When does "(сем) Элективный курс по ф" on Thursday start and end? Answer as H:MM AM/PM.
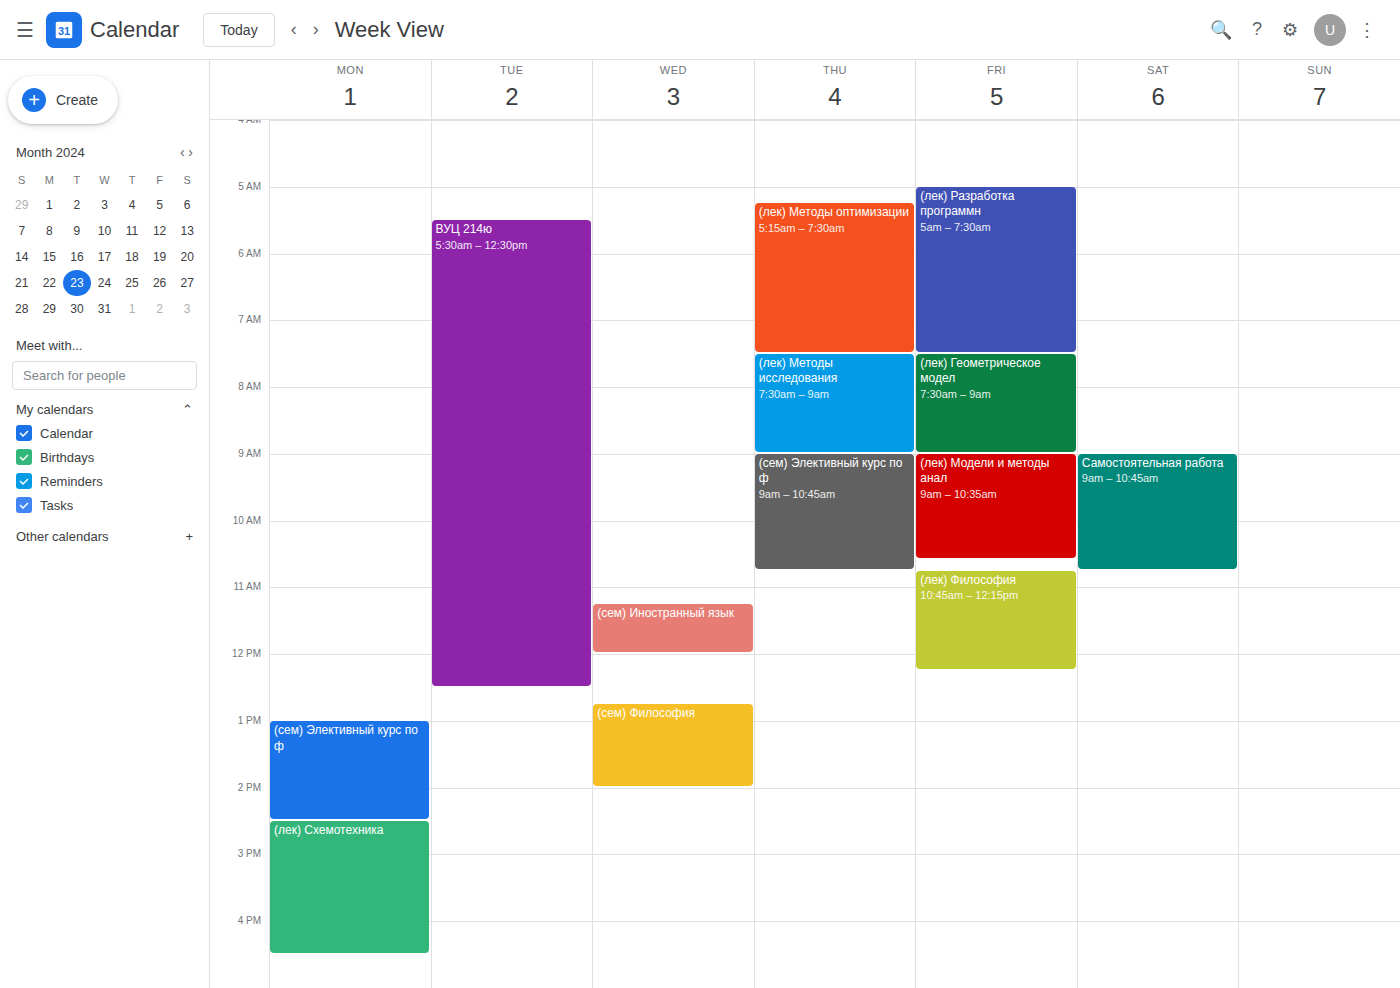
9:00 AM to 10:45 AM